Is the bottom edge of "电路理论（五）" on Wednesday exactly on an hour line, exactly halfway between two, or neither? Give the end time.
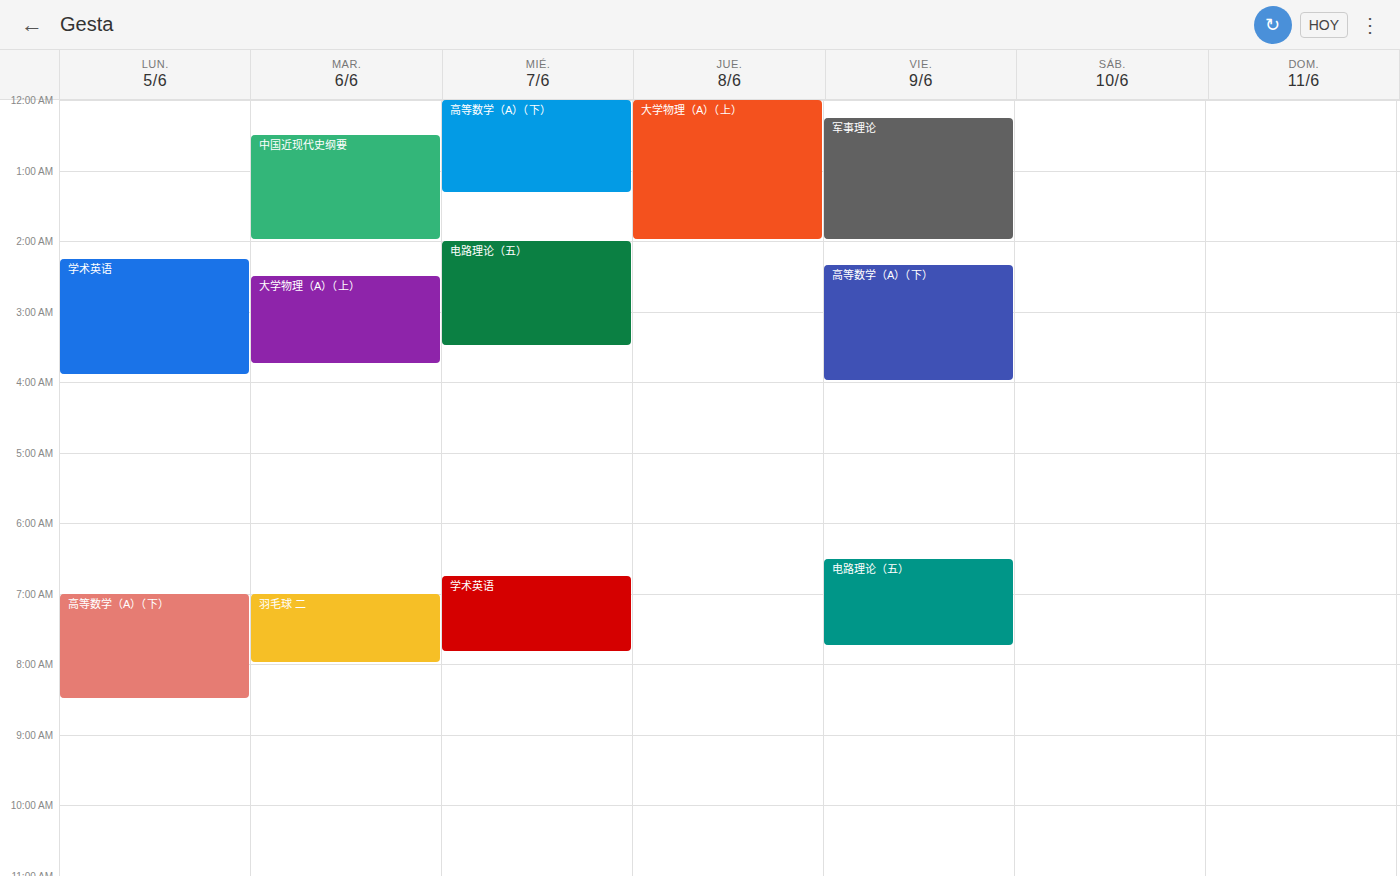
3:30 AM -- halfway between the 3 AM and 4 AM lines.